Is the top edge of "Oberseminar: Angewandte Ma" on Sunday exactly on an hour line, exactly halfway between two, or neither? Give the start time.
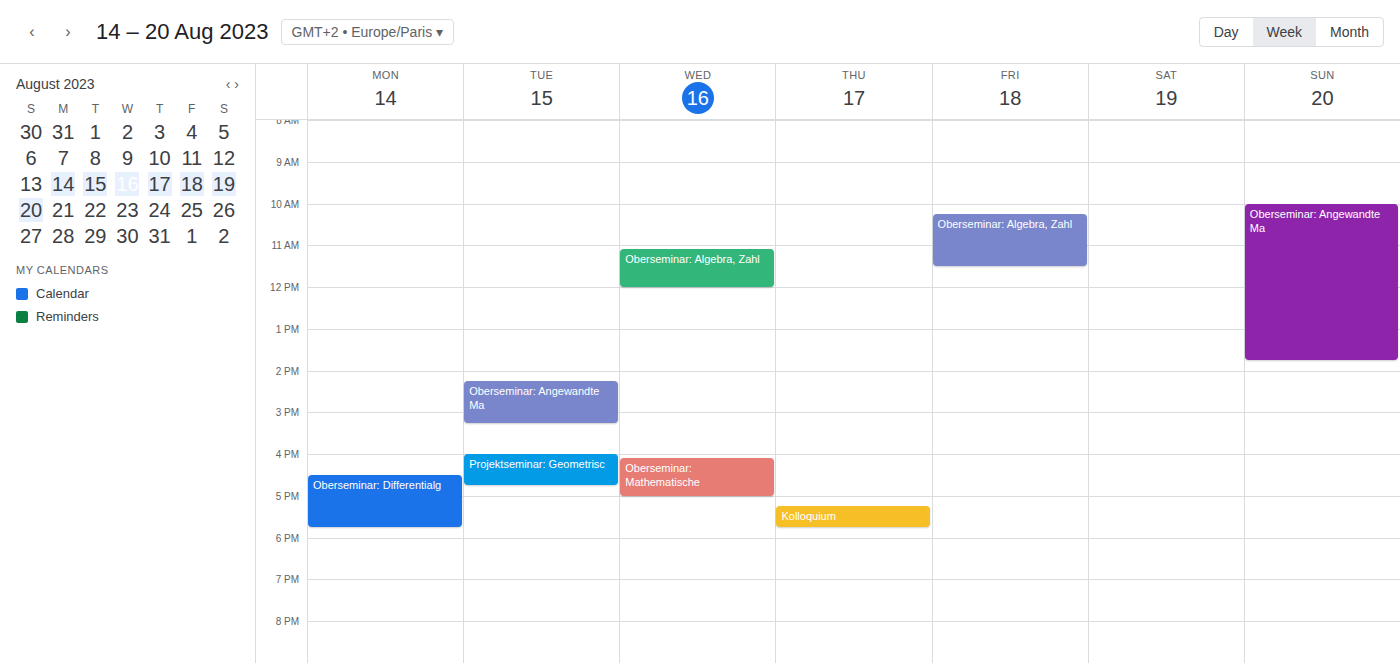
10:00 AM -- exactly on the 10 AM line.